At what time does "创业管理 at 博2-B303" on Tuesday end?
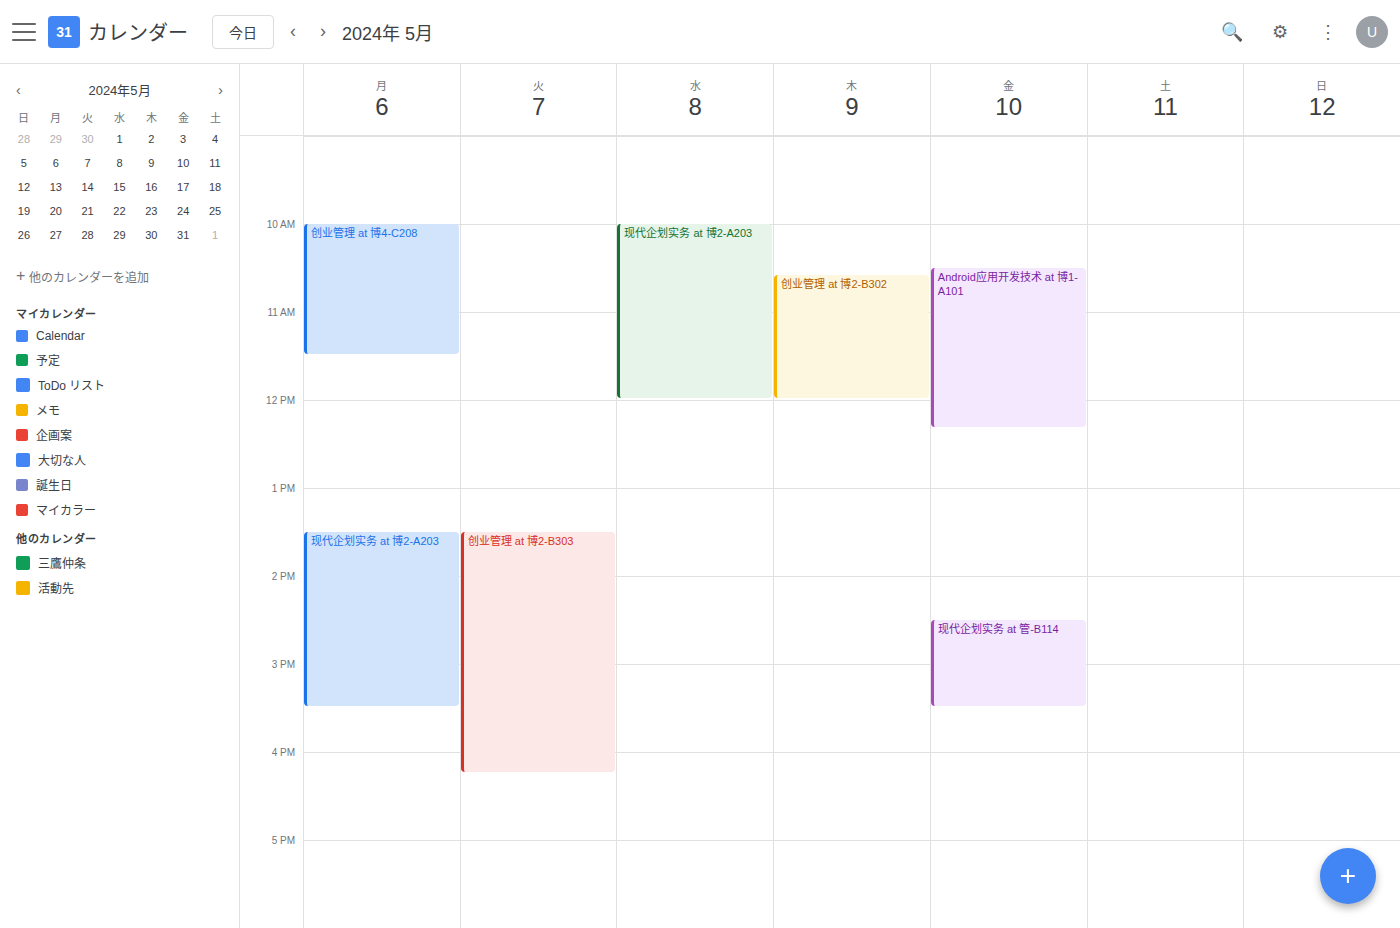
4:15 PM